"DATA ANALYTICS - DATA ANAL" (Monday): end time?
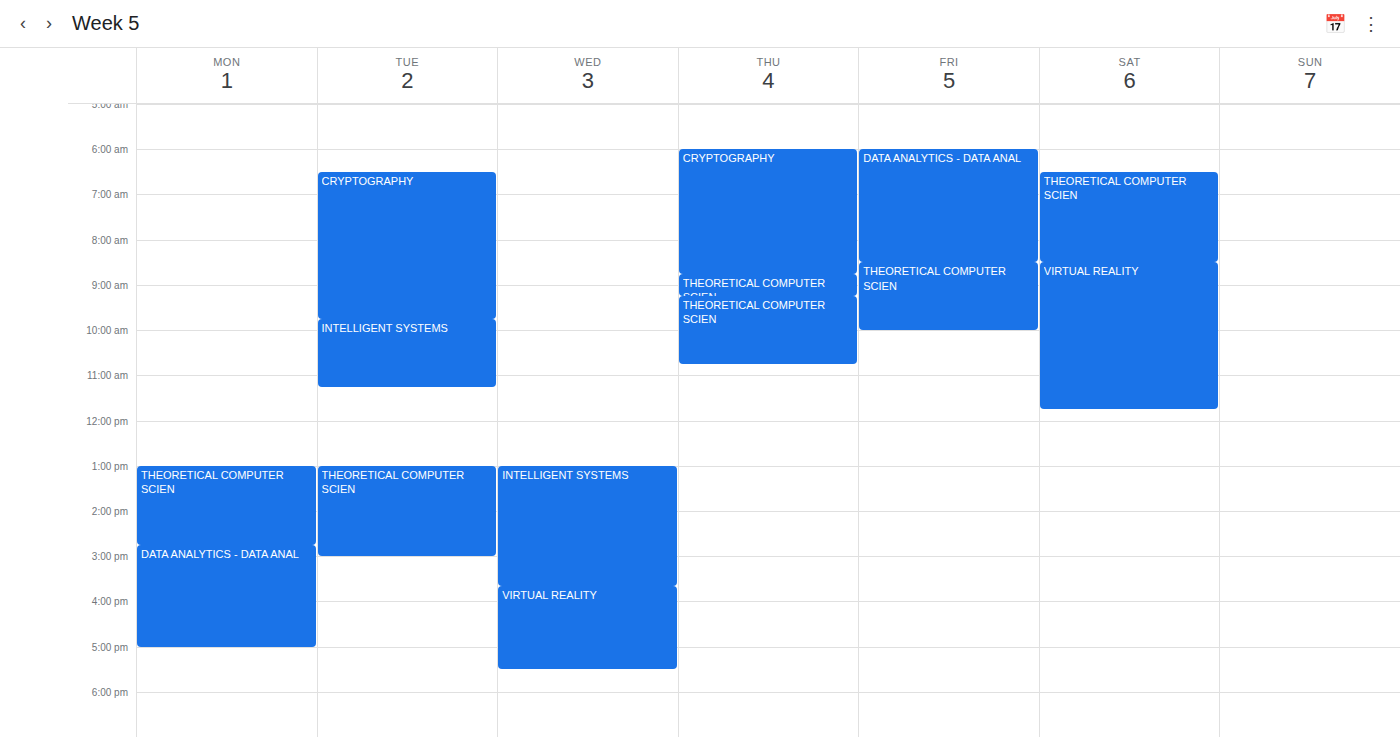
5:00 PM